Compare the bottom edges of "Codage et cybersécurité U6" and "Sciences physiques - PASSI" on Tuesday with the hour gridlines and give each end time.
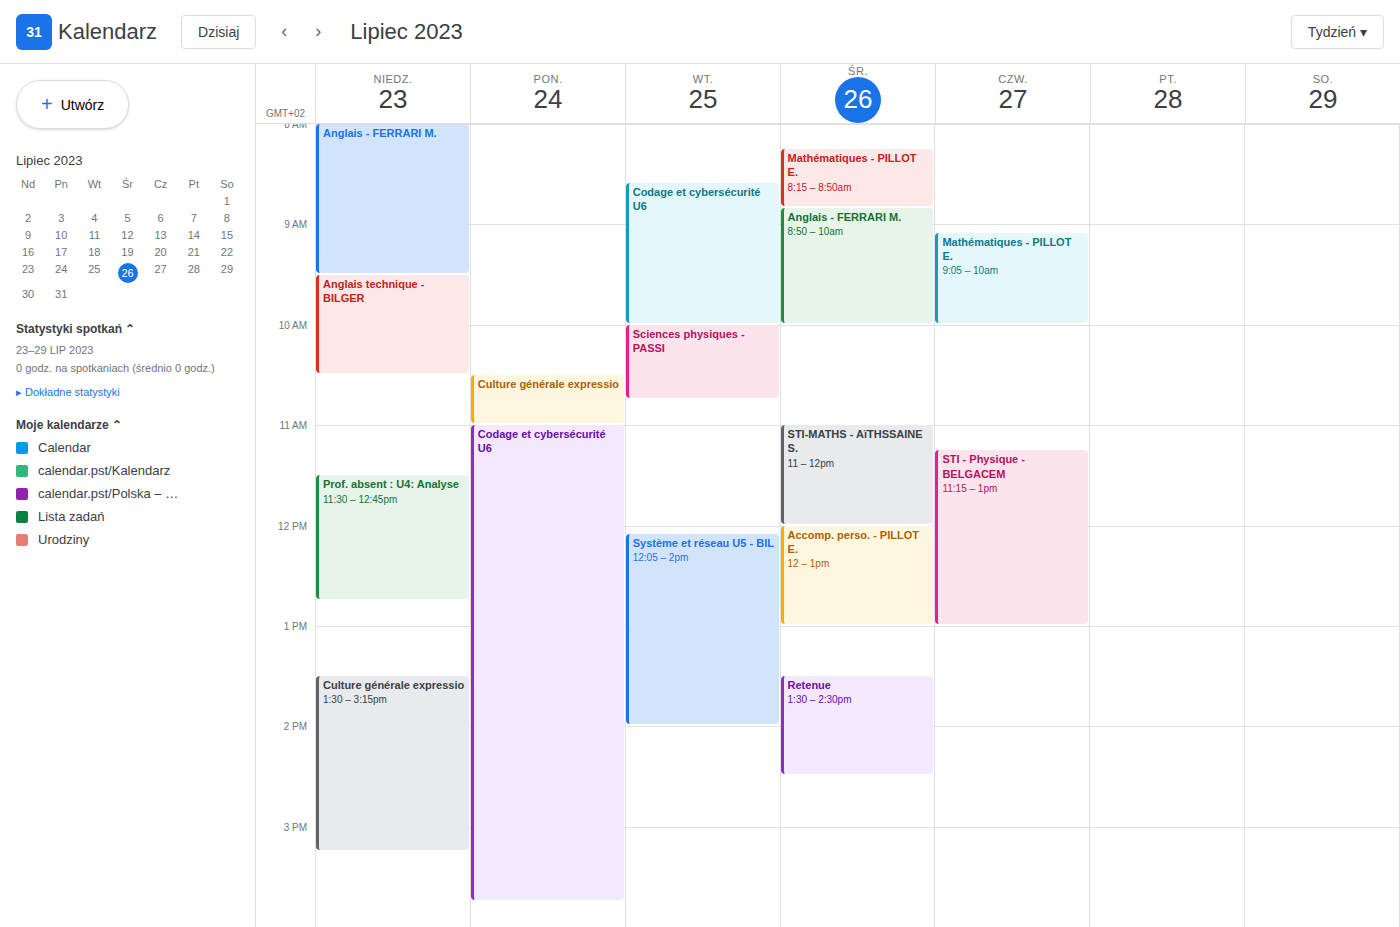
"Codage et cybersécurité U6": 10:00 AM, exactly on the 10 AM line. "Sciences physiques - PASSI": 10:45 AM, neither: three quarters of the way from the 10 AM line to the 11 AM line.